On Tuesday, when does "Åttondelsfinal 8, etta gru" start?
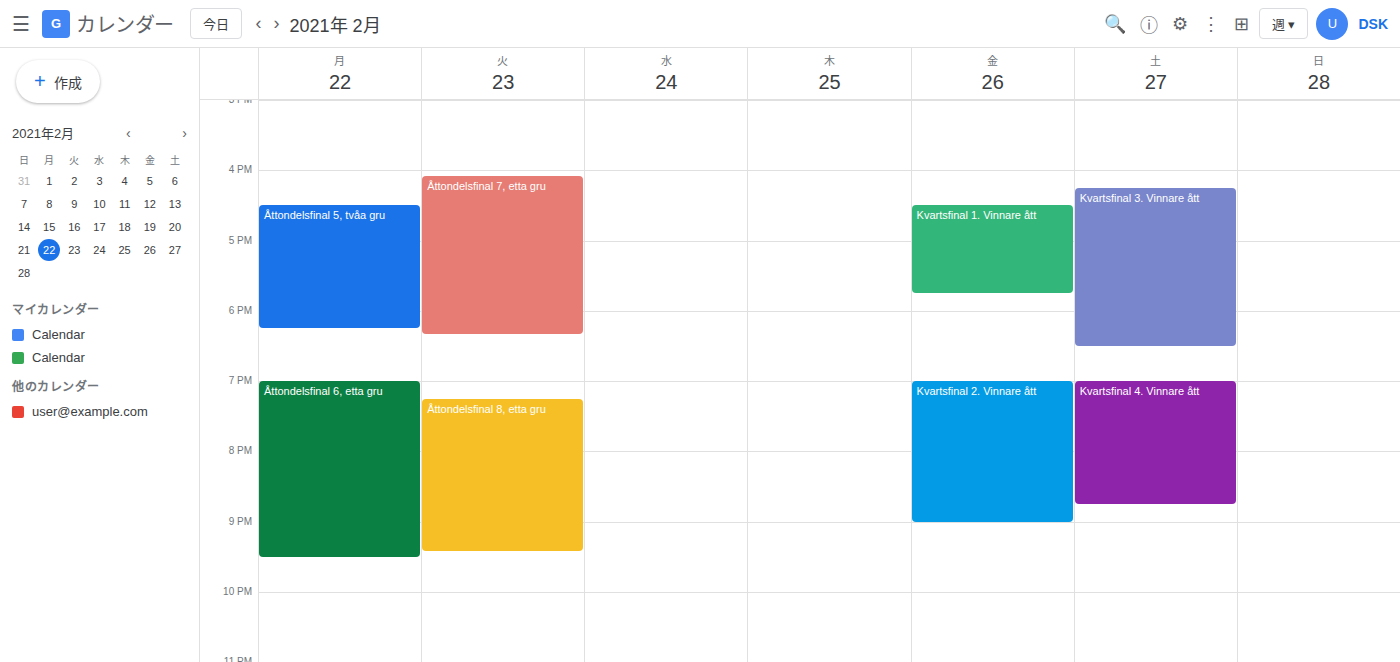
7:15 PM